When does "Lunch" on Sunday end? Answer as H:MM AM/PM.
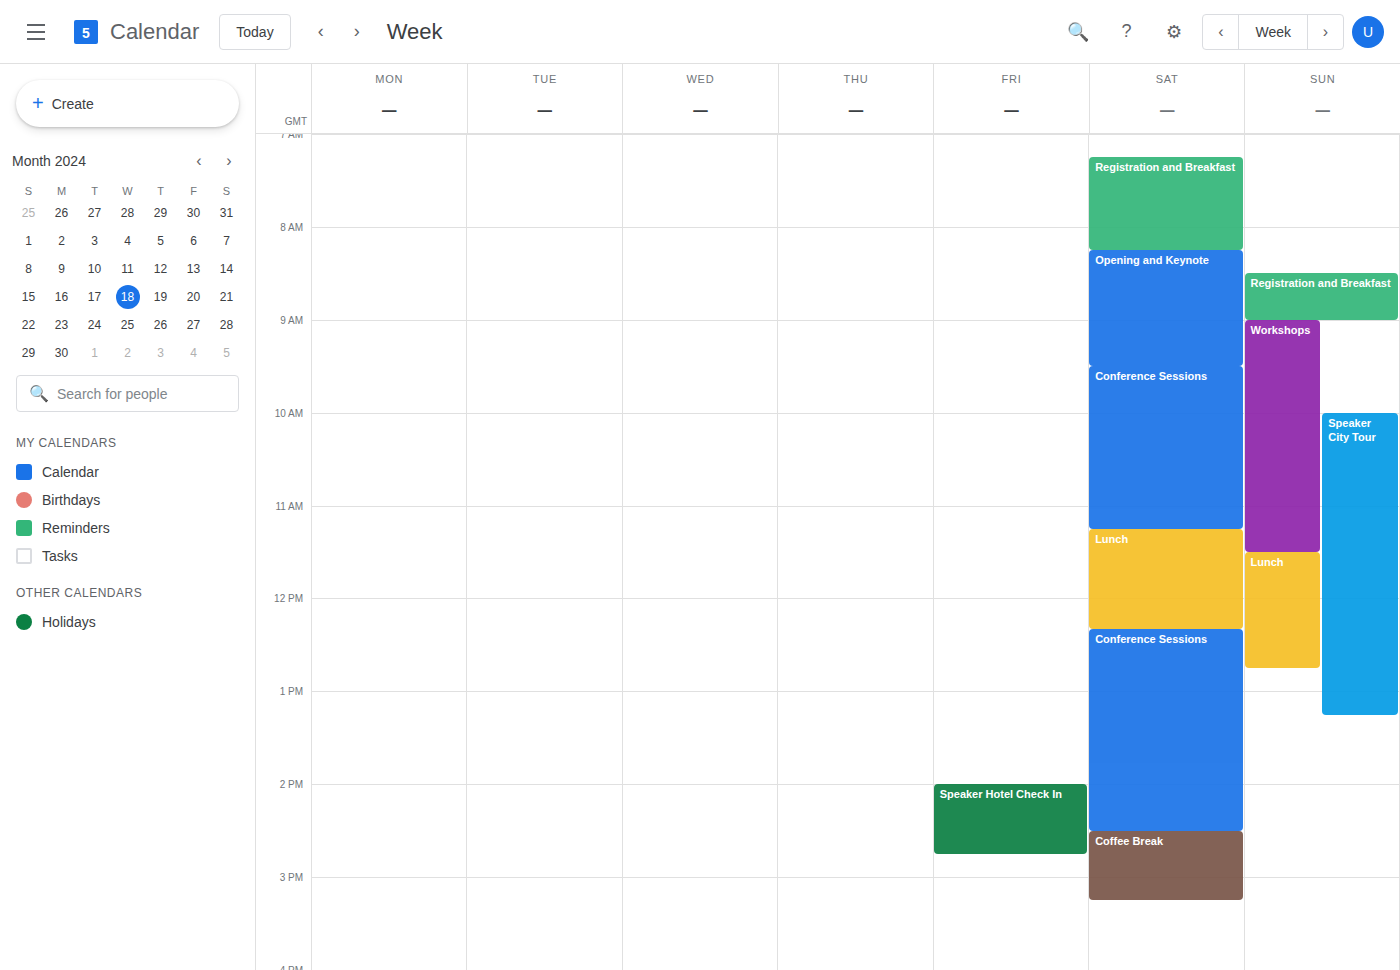
12:45 PM